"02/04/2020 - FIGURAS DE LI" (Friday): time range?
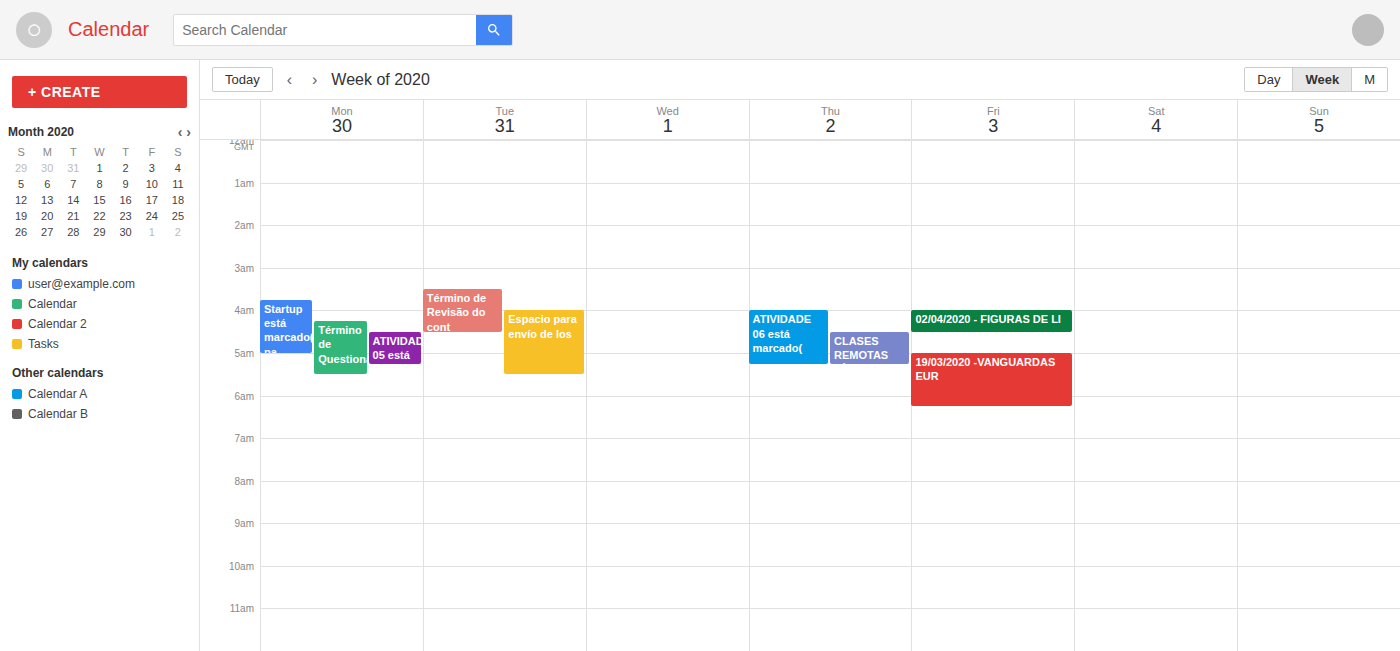
4:00 AM to 4:30 AM